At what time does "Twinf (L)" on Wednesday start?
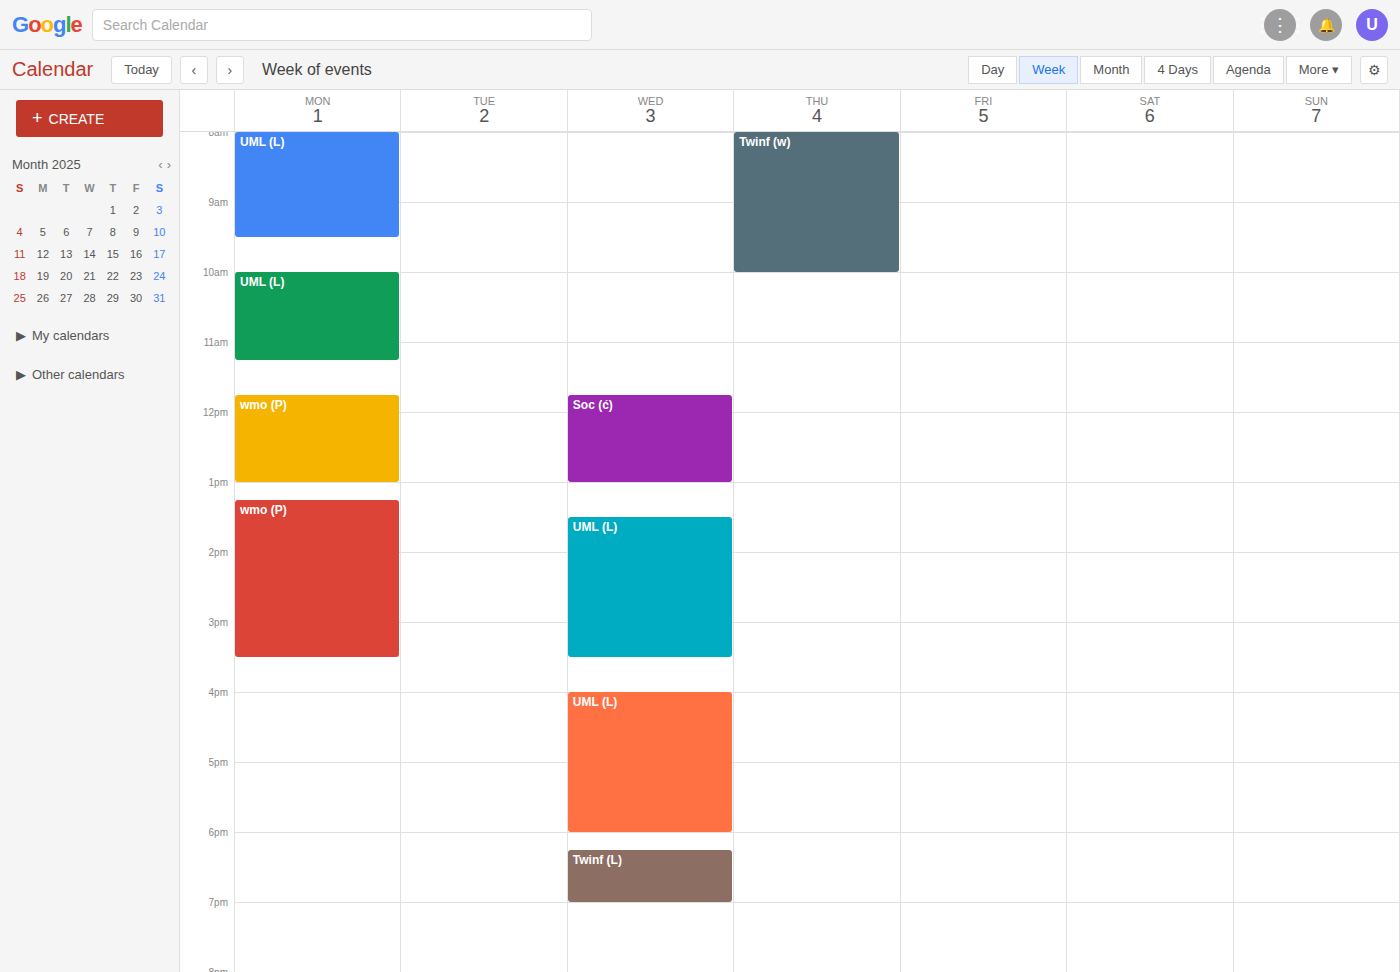
6:15 PM